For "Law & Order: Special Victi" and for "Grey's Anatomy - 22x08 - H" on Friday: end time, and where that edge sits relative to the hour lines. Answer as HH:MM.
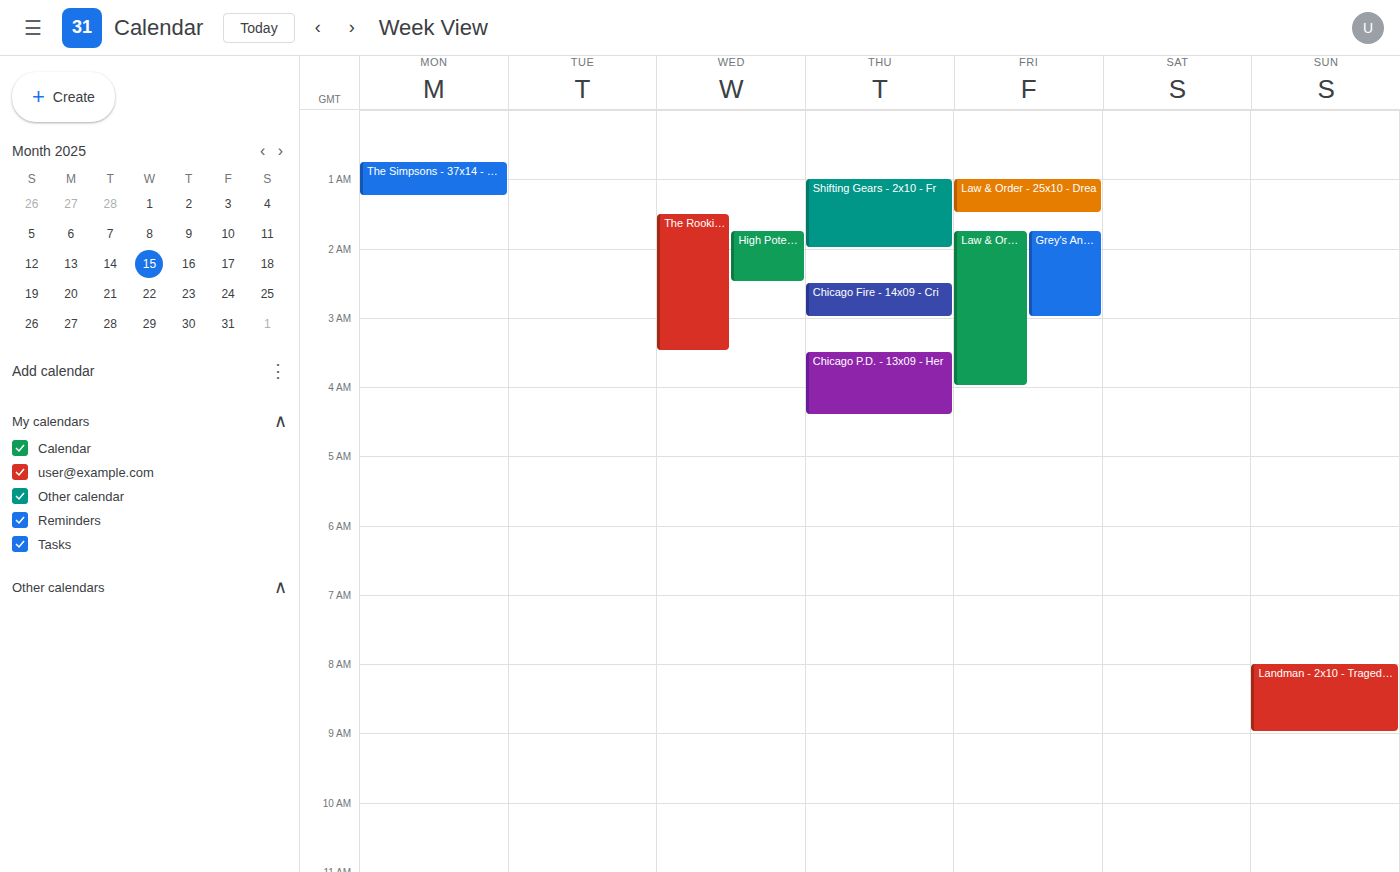
"Law & Order: Special Victi": 04:00, exactly on the 04:00 line. "Grey's Anatomy - 22x08 - H": 03:00, exactly on the 03:00 line.